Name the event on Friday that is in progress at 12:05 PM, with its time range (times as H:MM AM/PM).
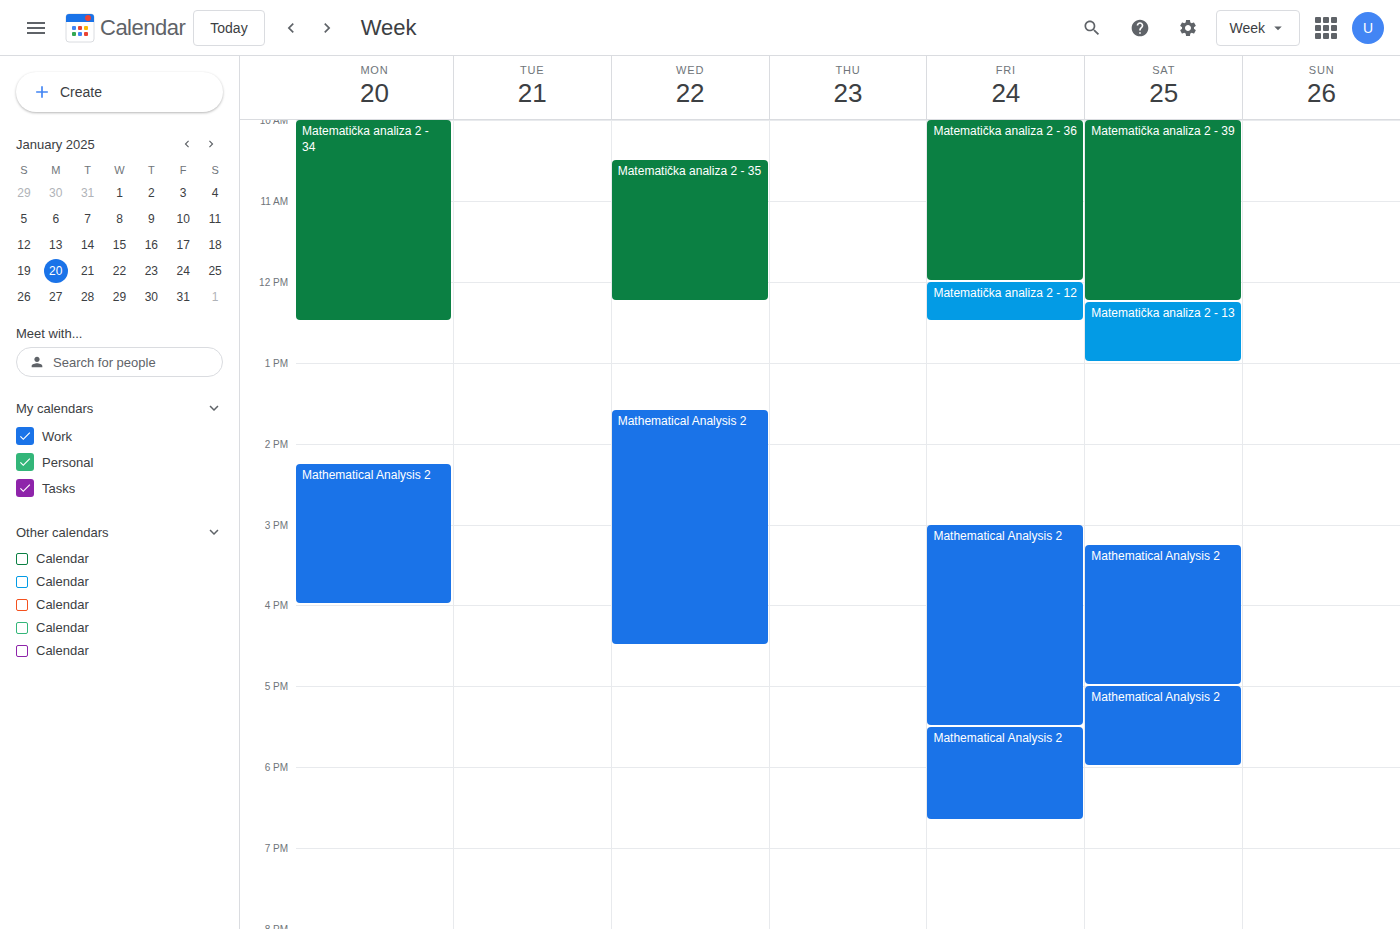
"Matematička analiza 2 - 12", 12:00 PM to 12:30 PM